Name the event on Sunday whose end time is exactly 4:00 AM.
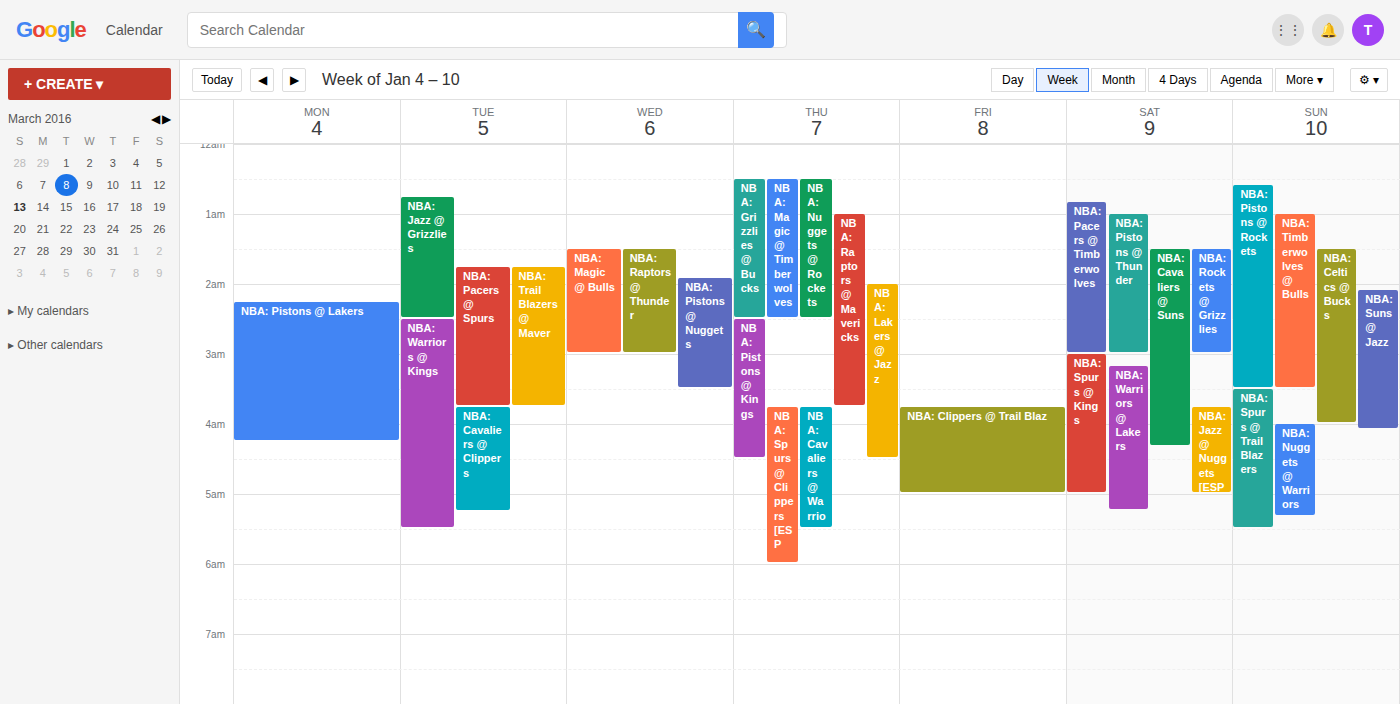
"NBA: Celtics @ Bucks"